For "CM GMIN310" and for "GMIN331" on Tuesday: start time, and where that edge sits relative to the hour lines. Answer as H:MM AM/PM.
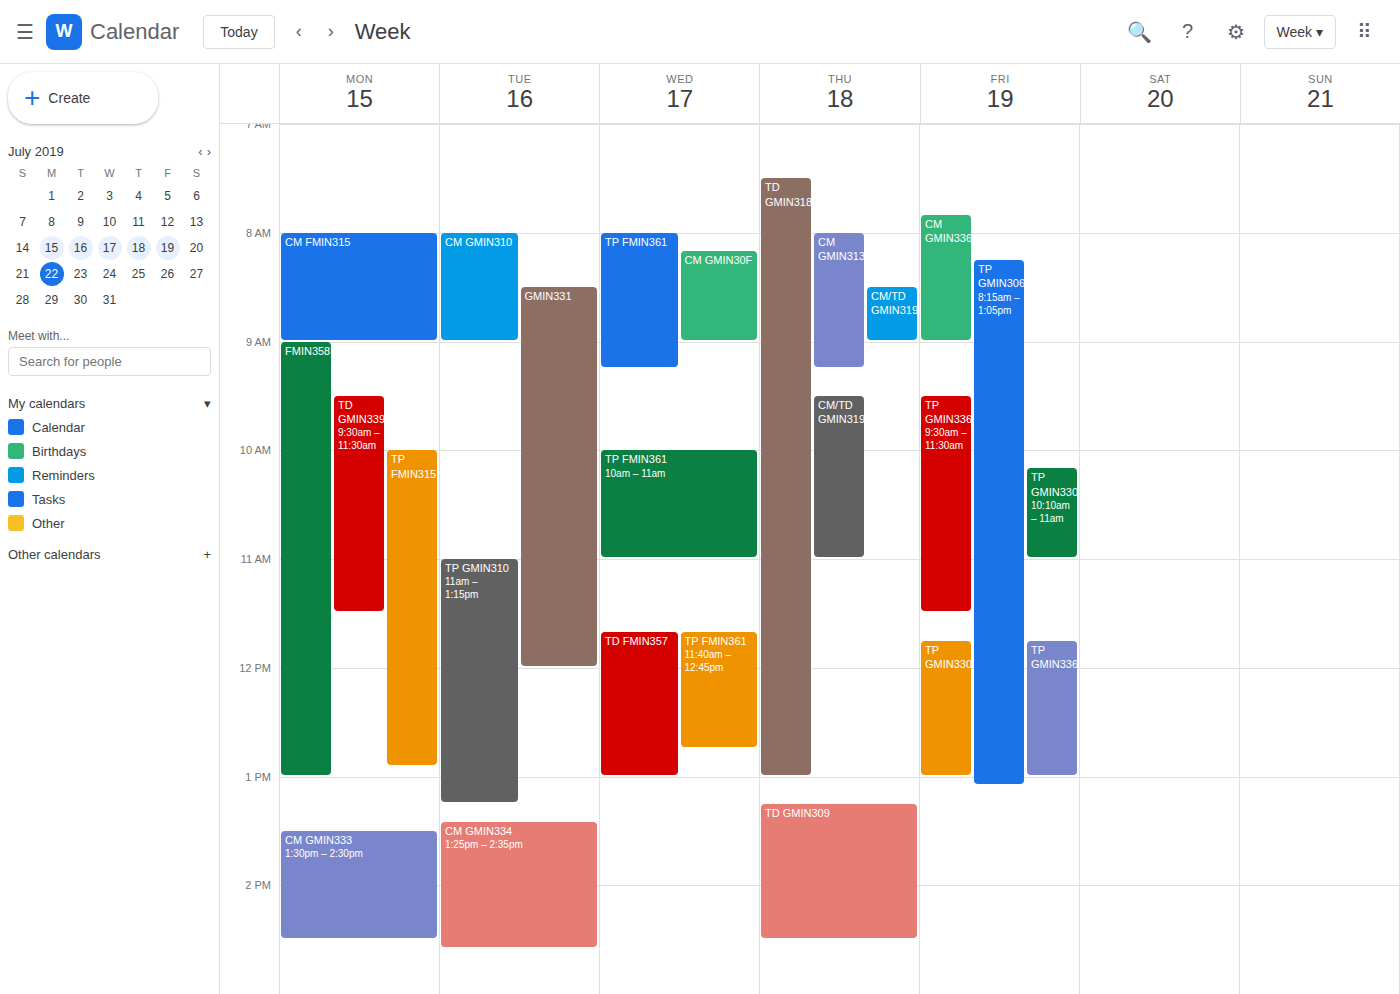
"CM GMIN310": 8:00 AM, exactly on the 8 AM line. "GMIN331": 8:30 AM, halfway between the 8 AM and 9 AM lines.